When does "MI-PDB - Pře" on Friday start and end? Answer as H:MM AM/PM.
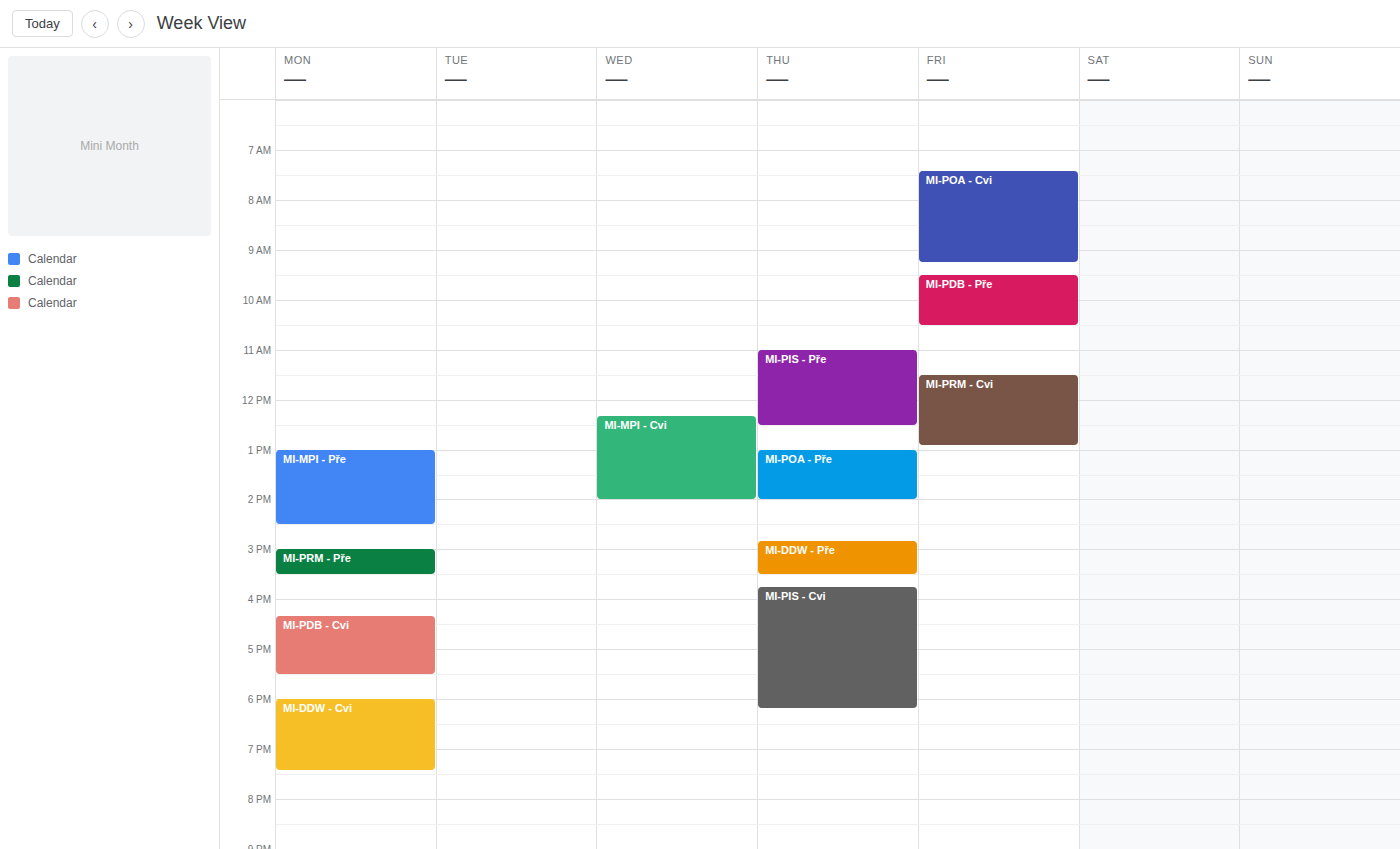
9:30 AM to 10:30 AM